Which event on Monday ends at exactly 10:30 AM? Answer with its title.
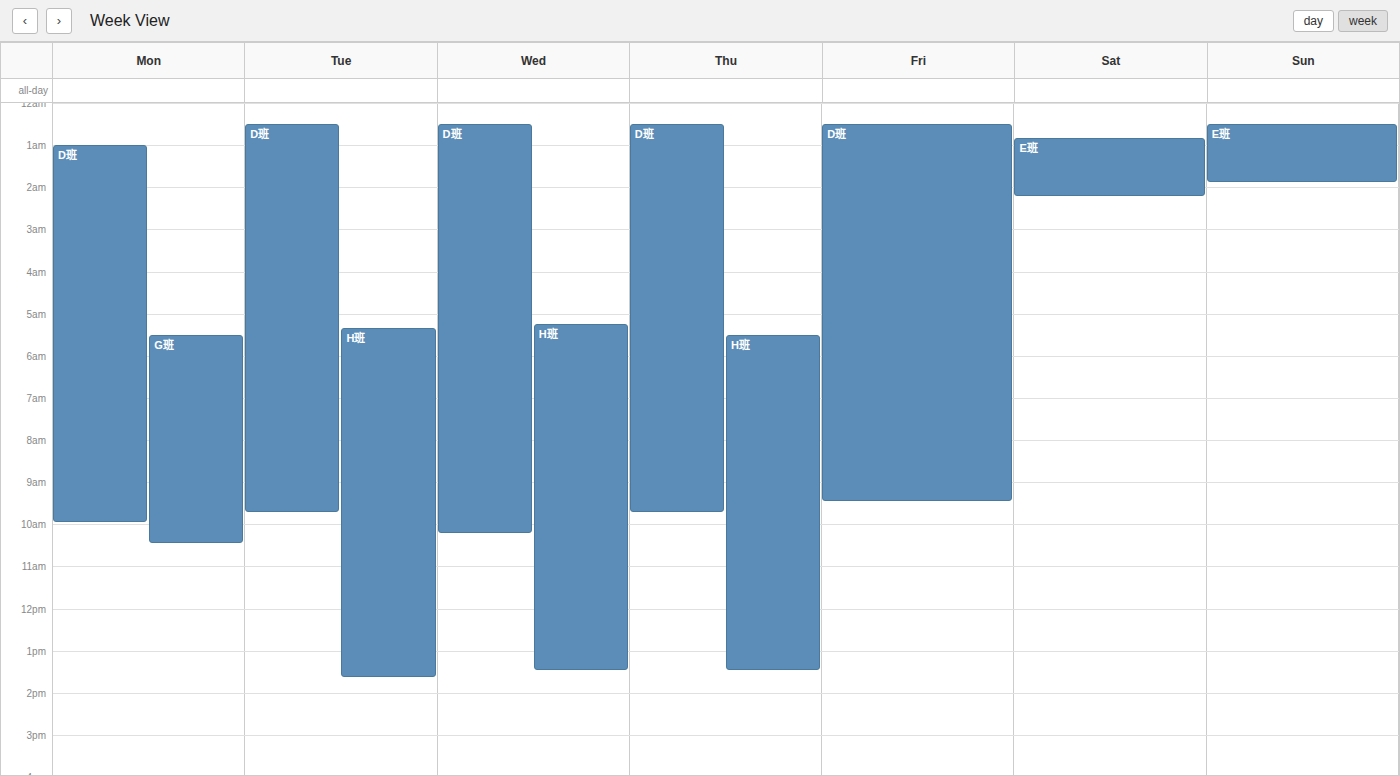
"G班"